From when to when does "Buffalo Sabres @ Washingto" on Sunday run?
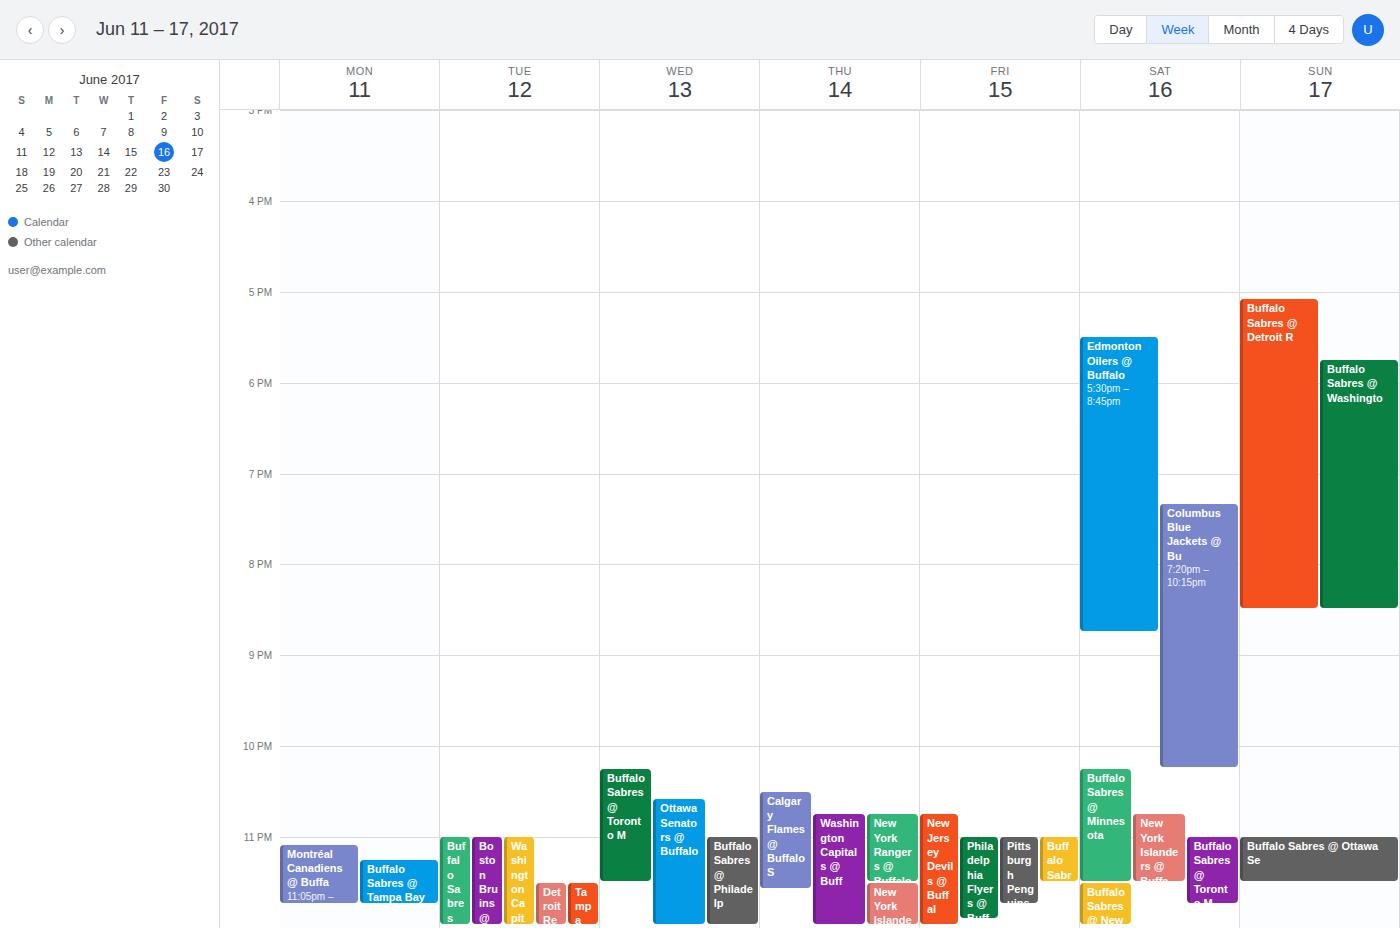
5:45 PM to 8:30 PM